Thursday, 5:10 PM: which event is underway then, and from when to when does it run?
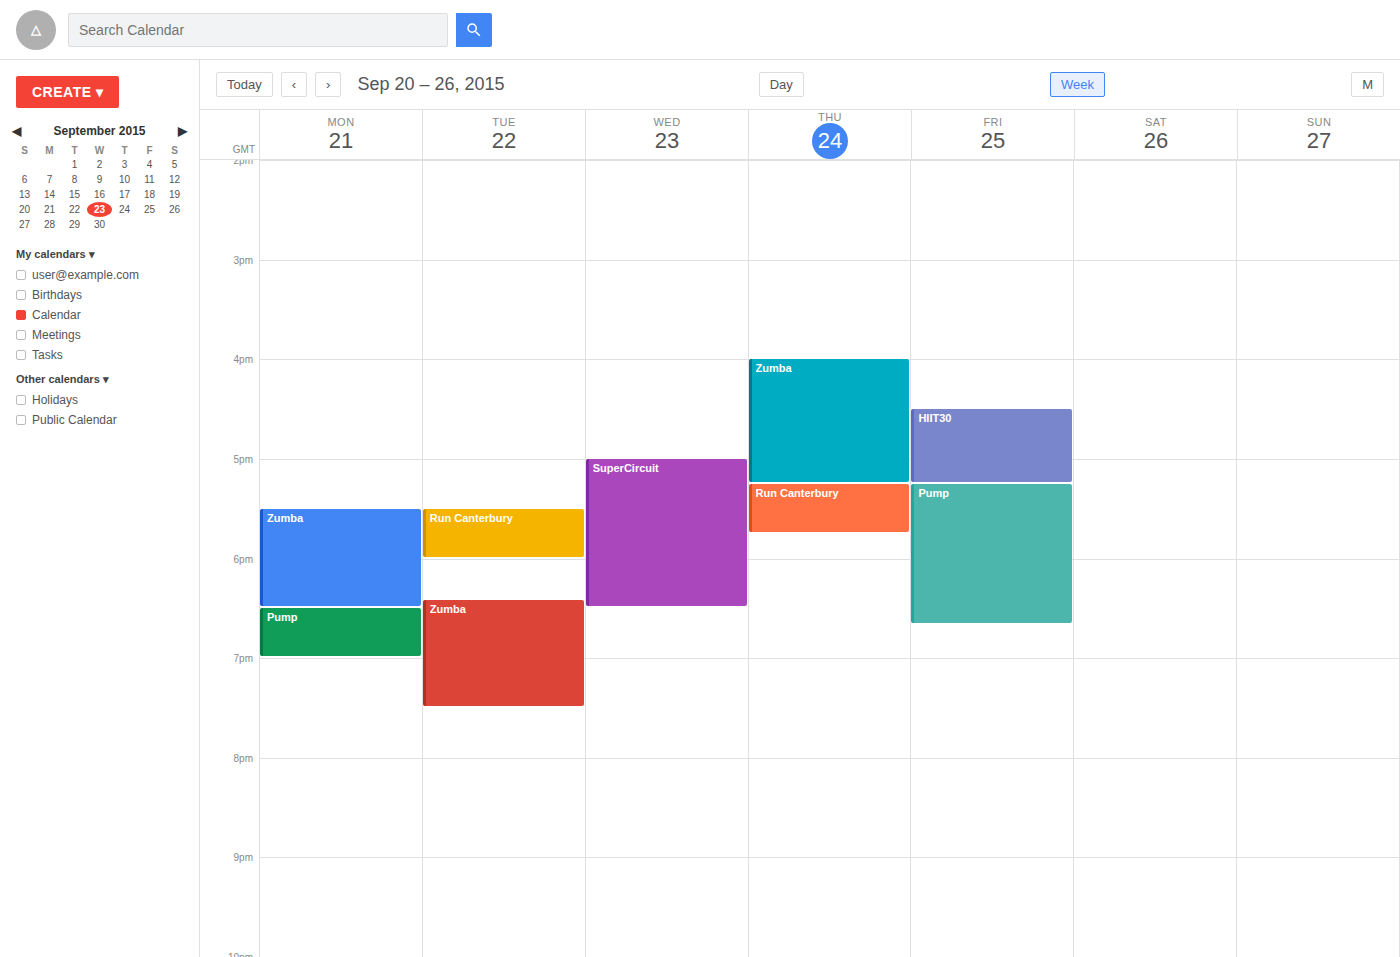
"Zumba", 4:00 PM to 5:15 PM